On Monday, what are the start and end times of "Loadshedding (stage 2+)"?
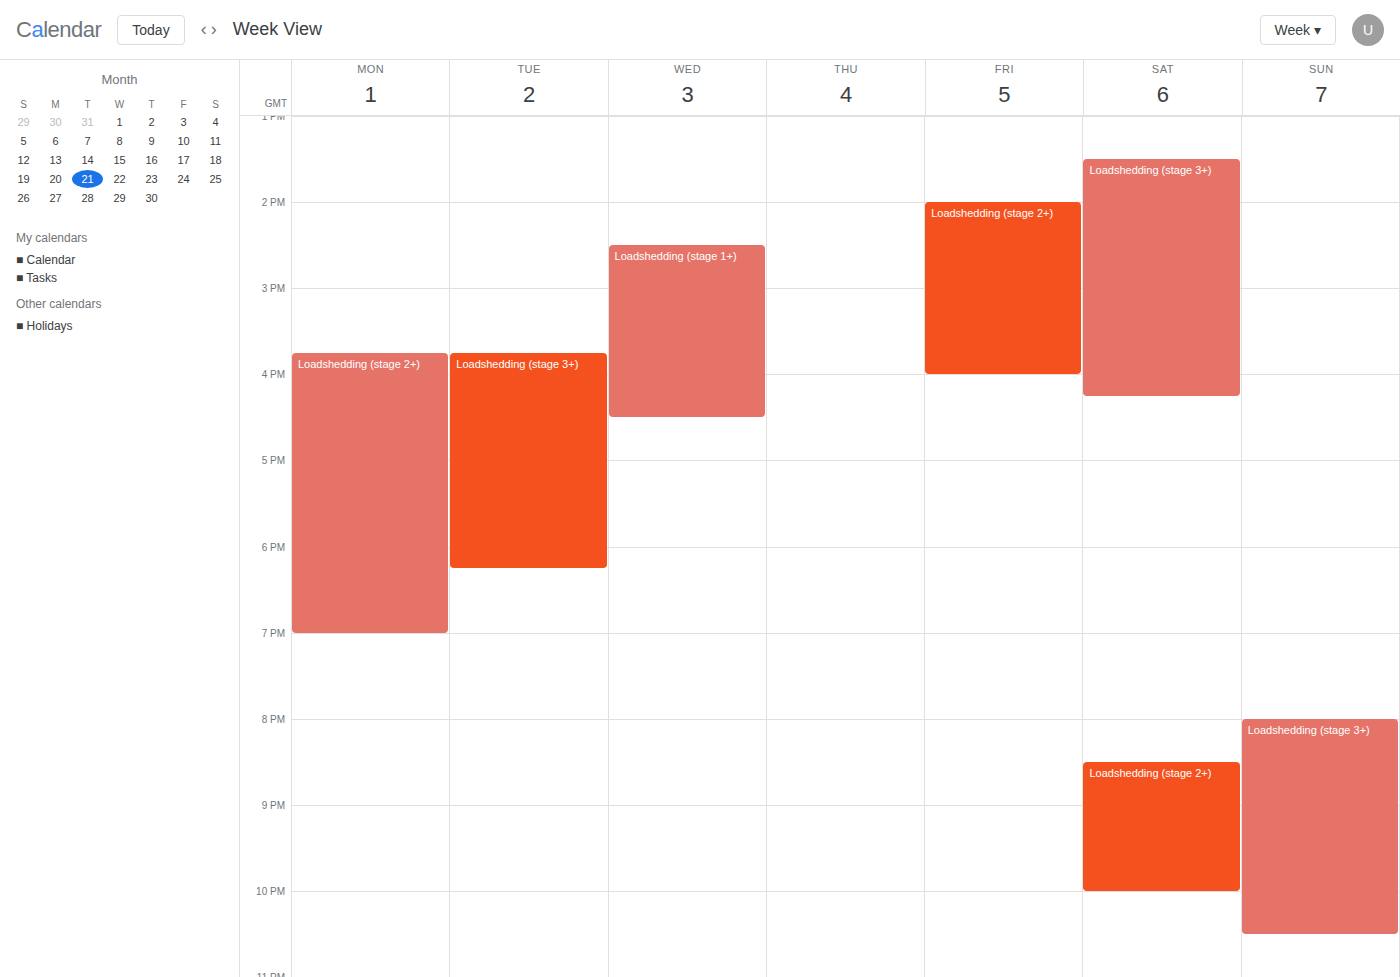
15:45 to 19:00